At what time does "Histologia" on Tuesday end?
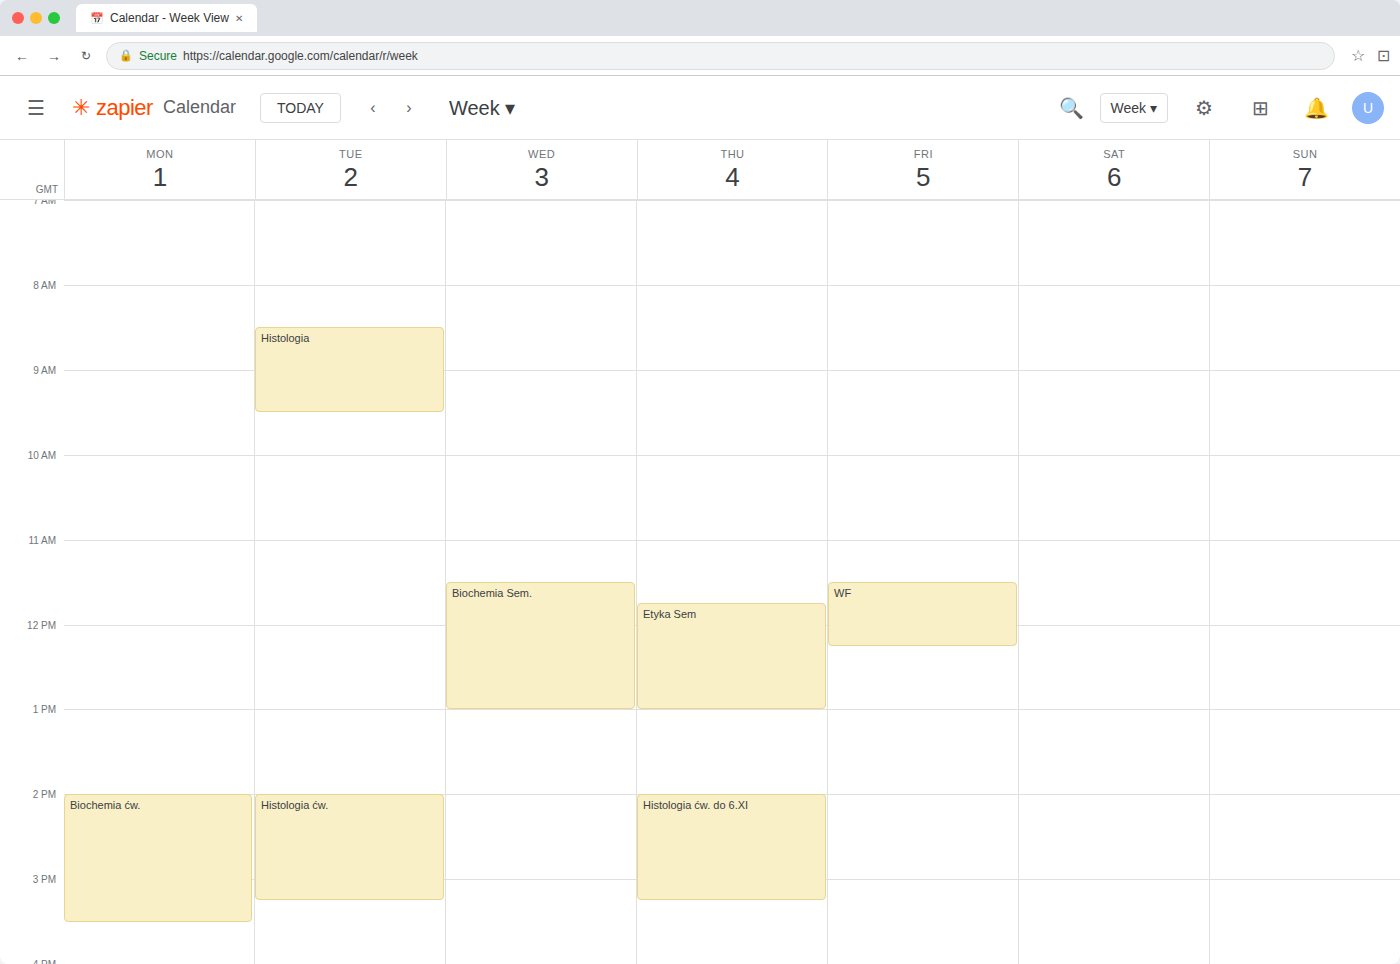
09:30